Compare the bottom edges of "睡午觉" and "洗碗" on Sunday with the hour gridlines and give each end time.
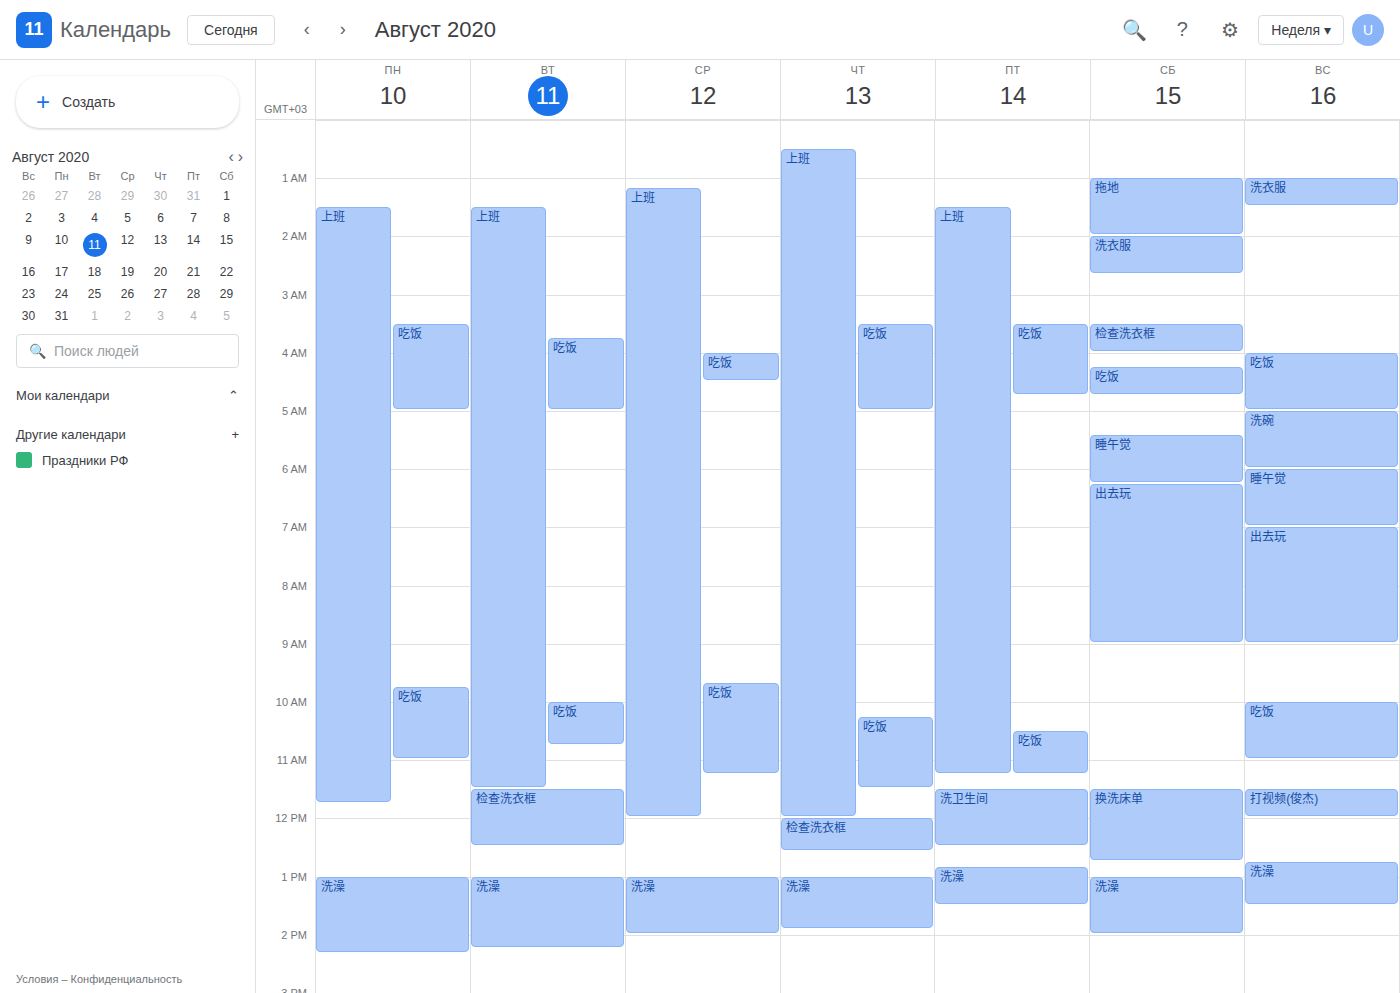
"睡午觉": 07:00, exactly on the 07:00 line. "洗碗": 06:00, exactly on the 06:00 line.